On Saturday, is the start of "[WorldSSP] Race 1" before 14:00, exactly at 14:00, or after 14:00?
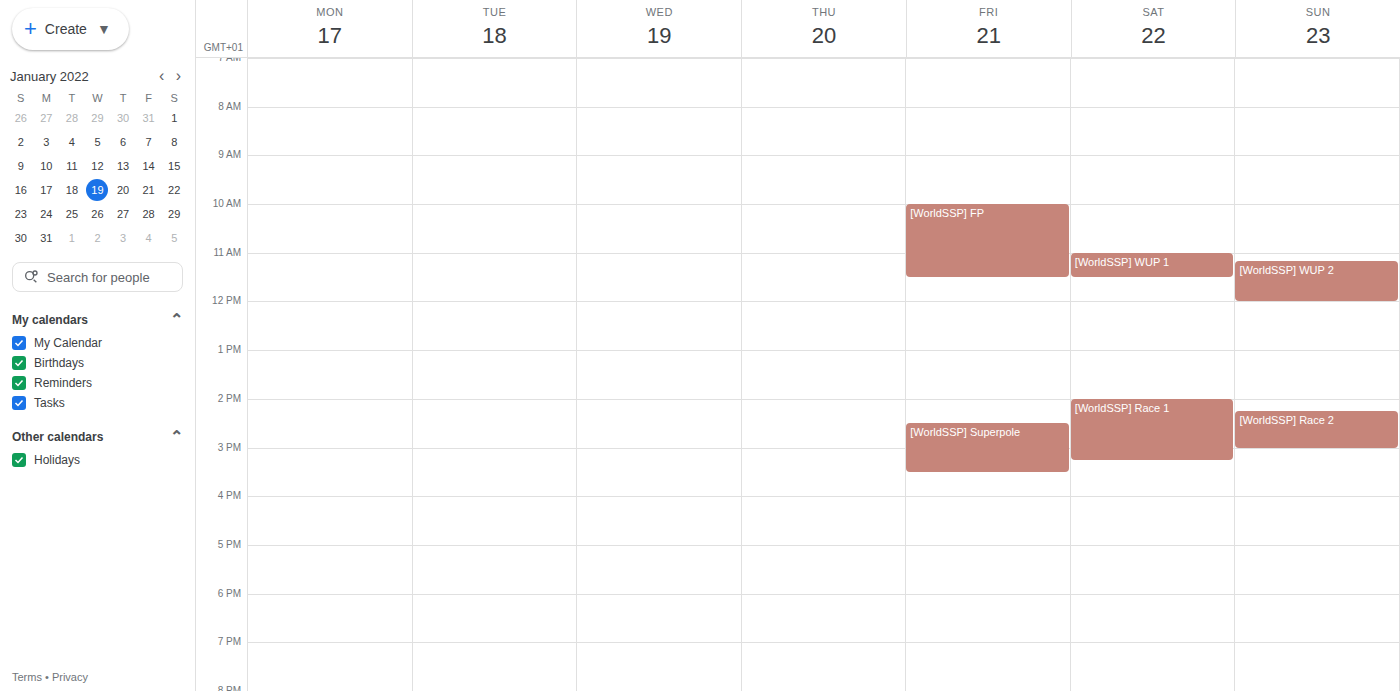
14:00 -- exactly at 14:00, on the 14:00 line.